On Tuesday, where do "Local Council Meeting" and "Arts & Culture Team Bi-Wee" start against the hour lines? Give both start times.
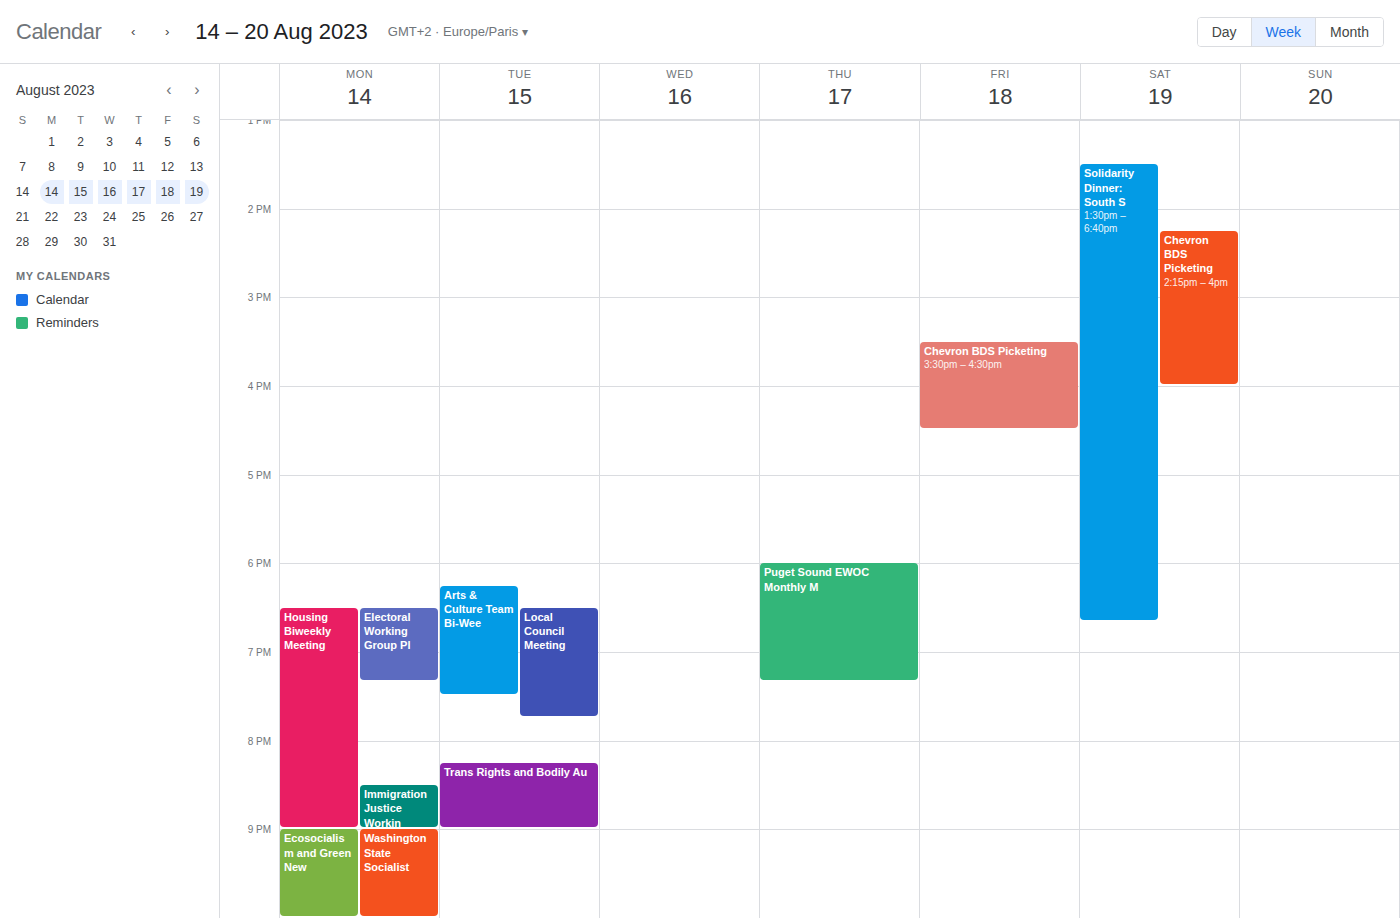
"Local Council Meeting": 6:30 PM, halfway between the 6 PM and 7 PM lines. "Arts & Culture Team Bi-Wee": 6:15 PM, neither: a quarter of the way from the 6 PM line to the 7 PM line.